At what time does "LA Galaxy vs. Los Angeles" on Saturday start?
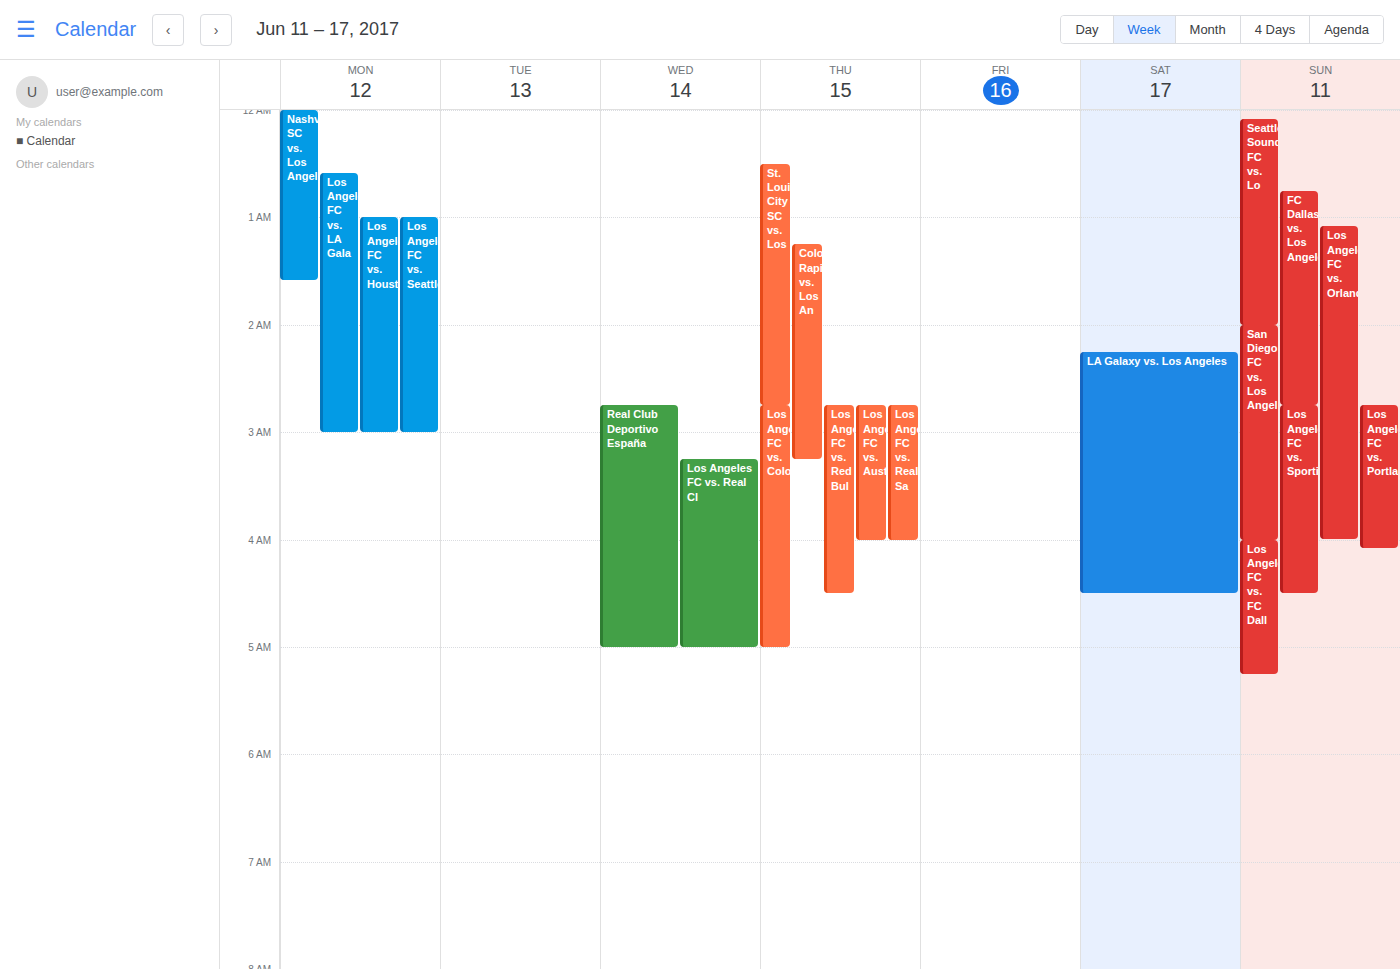
2:15 AM